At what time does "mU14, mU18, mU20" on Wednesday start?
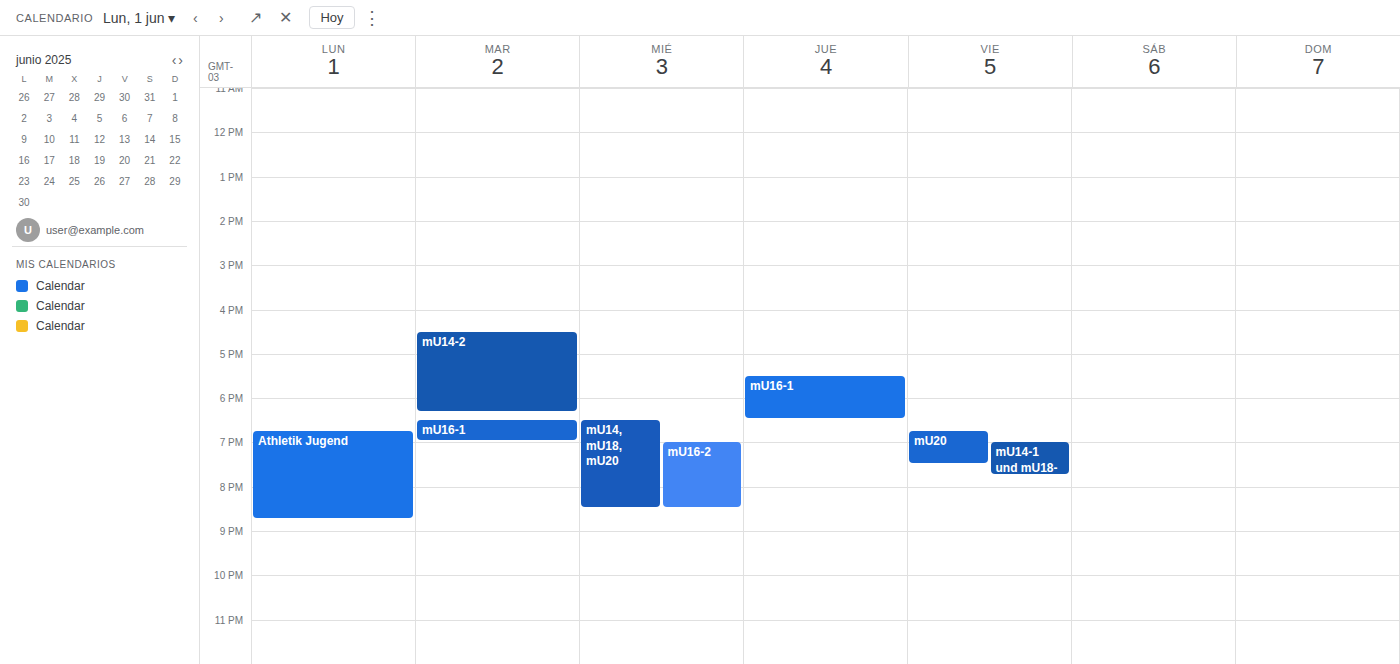
6:30 PM